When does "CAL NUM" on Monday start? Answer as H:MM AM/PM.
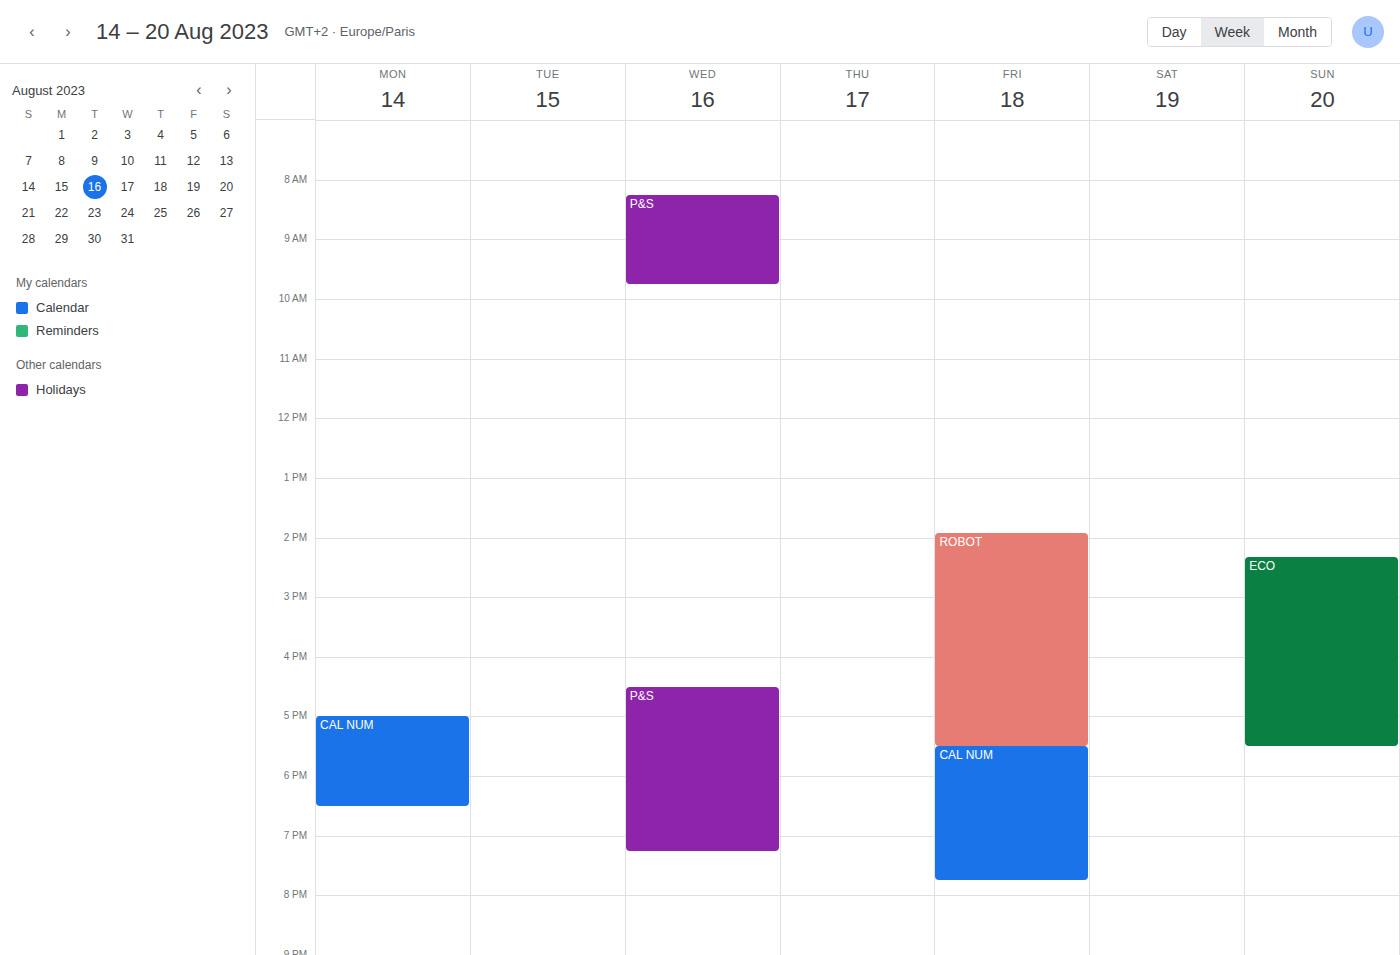
5:00 PM